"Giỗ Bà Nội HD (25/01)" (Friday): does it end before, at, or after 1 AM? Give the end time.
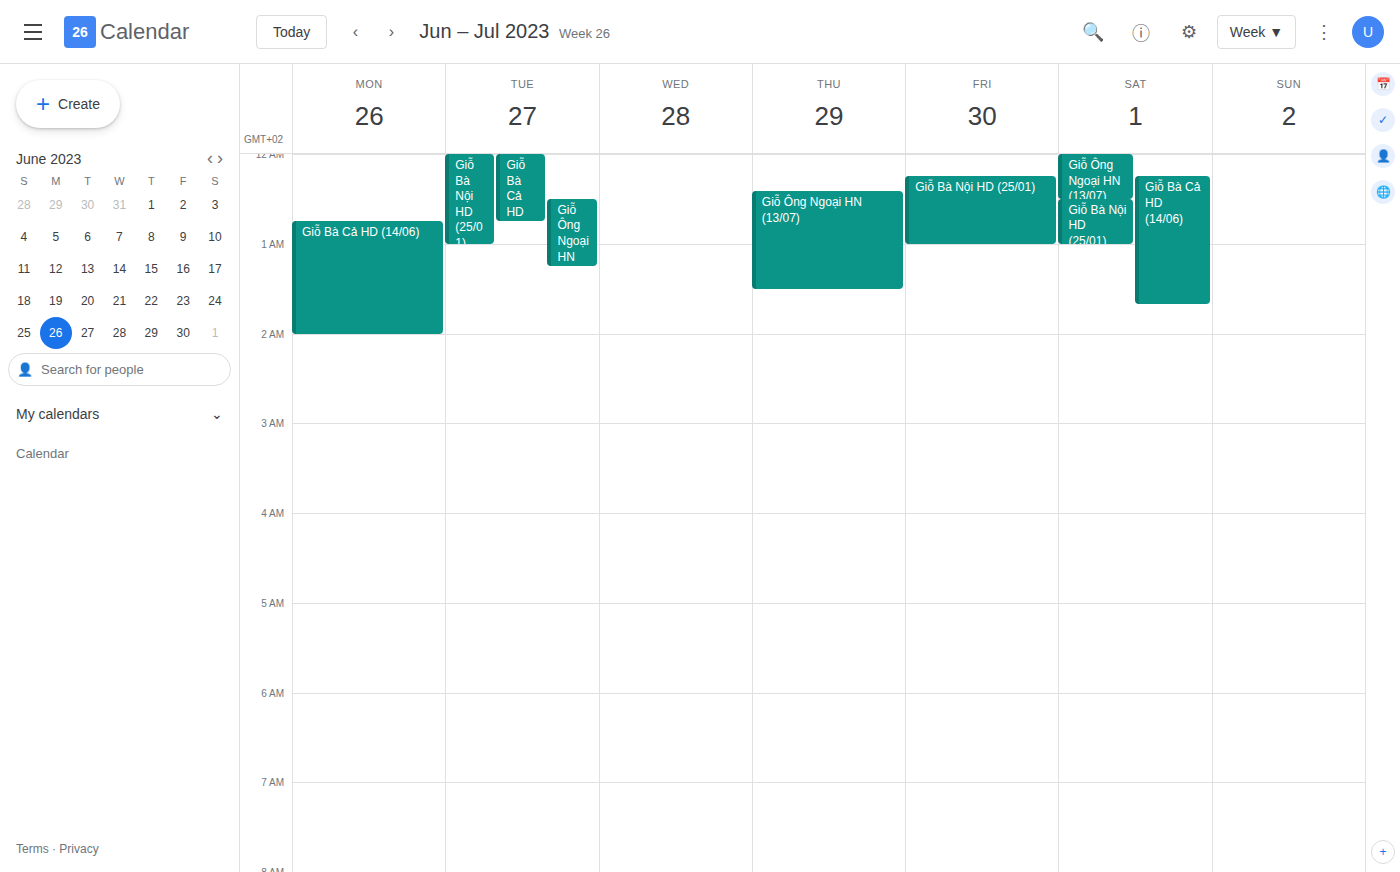
1:00 AM -- exactly at 1 AM, on the 1 AM line.